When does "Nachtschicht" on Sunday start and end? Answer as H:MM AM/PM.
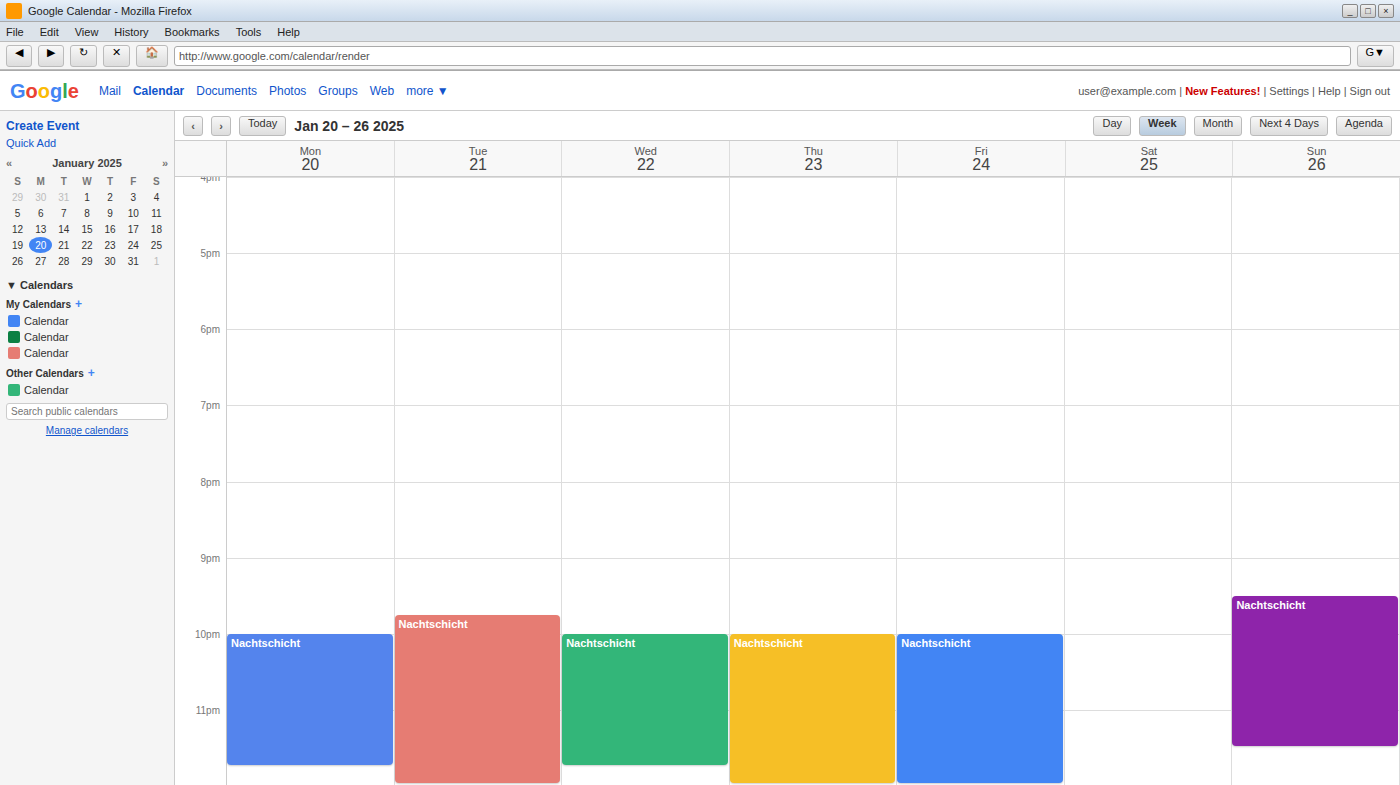
9:30 PM to 11:30 PM